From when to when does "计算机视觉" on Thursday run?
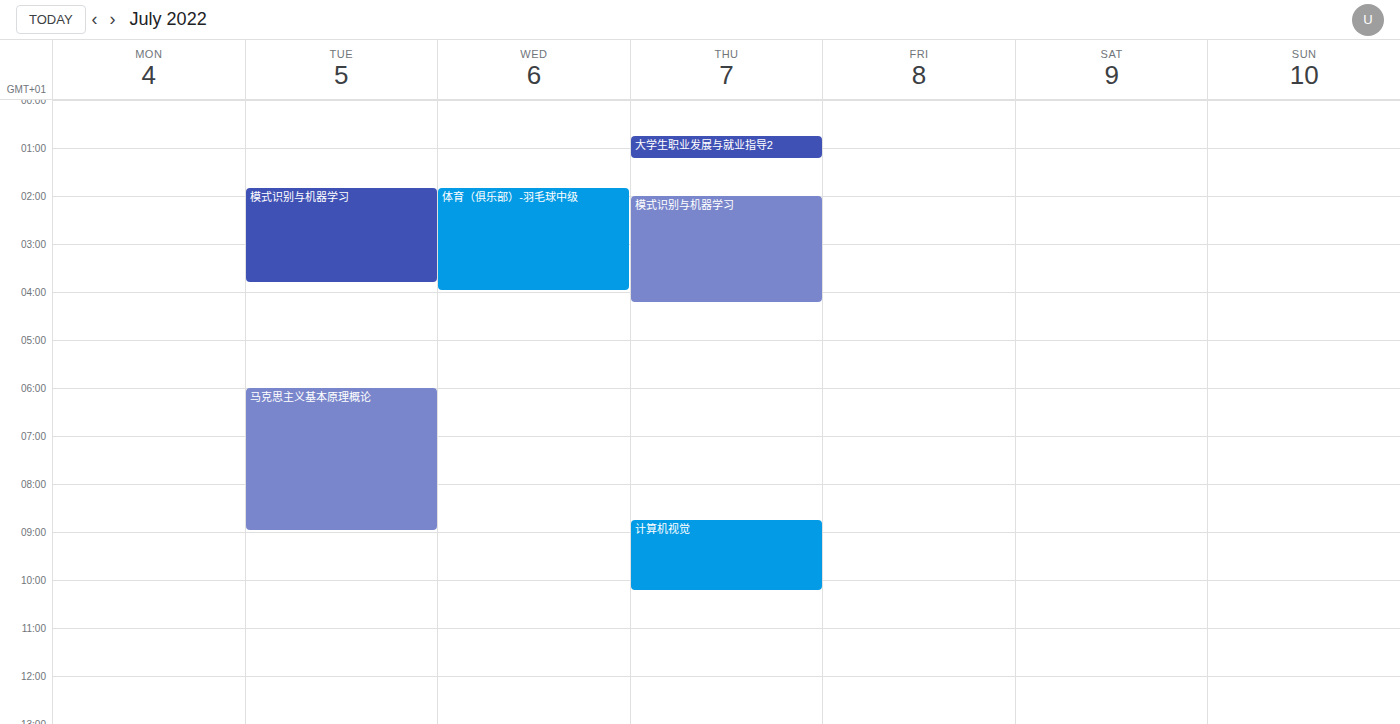
8:45 AM to 10:15 AM